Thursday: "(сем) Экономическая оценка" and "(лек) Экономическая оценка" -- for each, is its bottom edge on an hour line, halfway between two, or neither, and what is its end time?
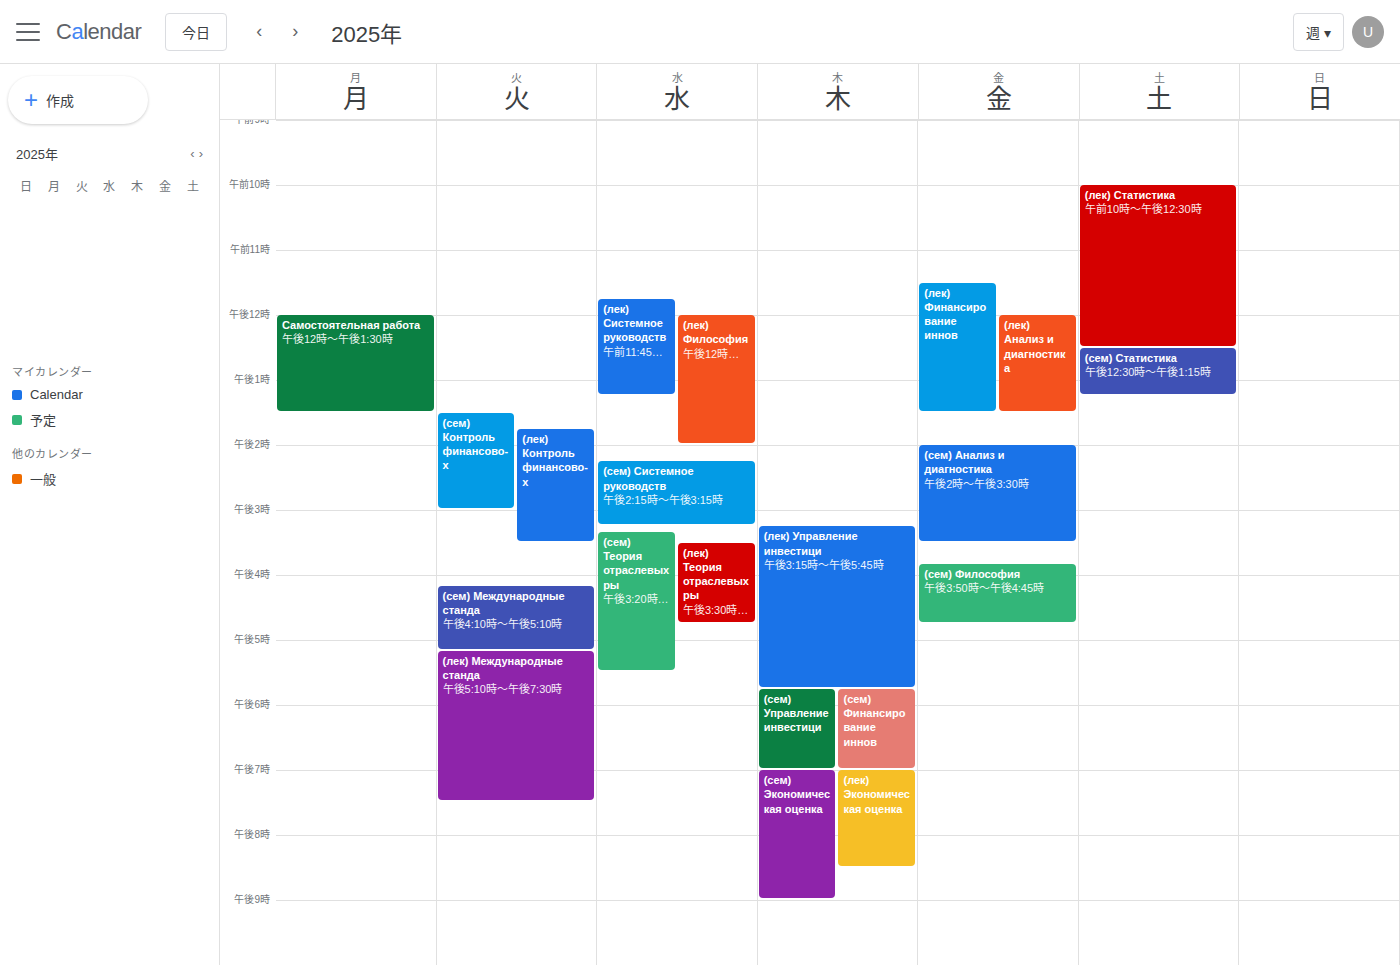
"(сем) Экономическая оценка": 9:00 PM, exactly on the 9 PM line. "(лек) Экономическая оценка": 8:30 PM, halfway between the 8 PM and 9 PM lines.